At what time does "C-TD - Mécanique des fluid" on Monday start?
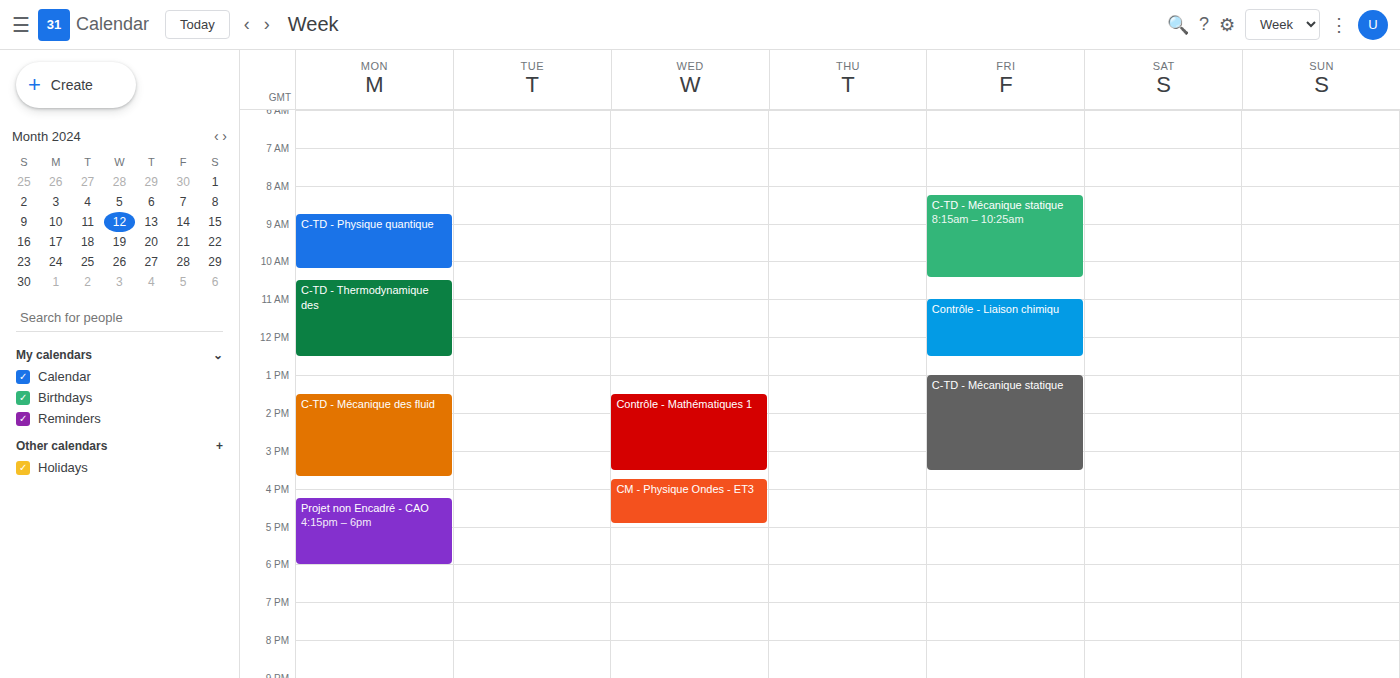
13:30